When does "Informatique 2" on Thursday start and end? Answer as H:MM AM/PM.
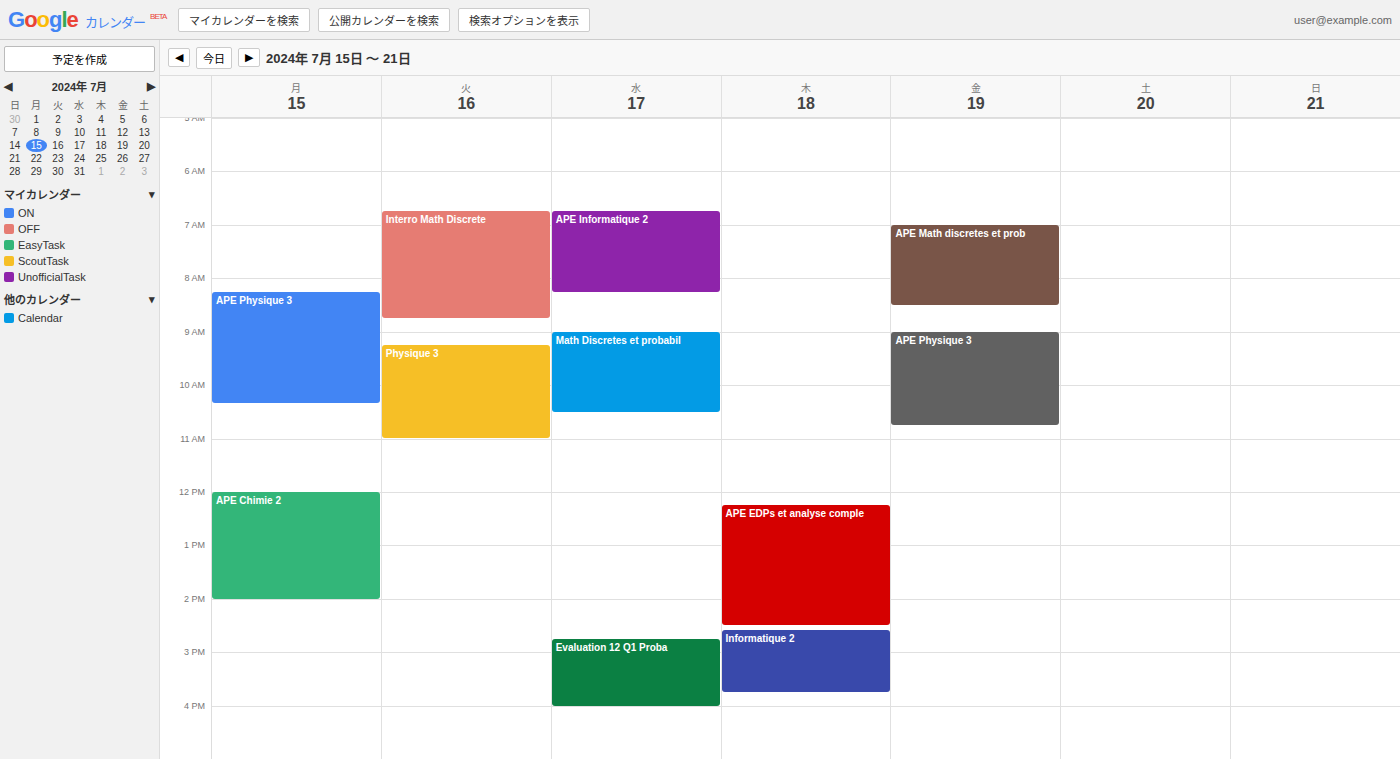
2:35 PM to 3:45 PM